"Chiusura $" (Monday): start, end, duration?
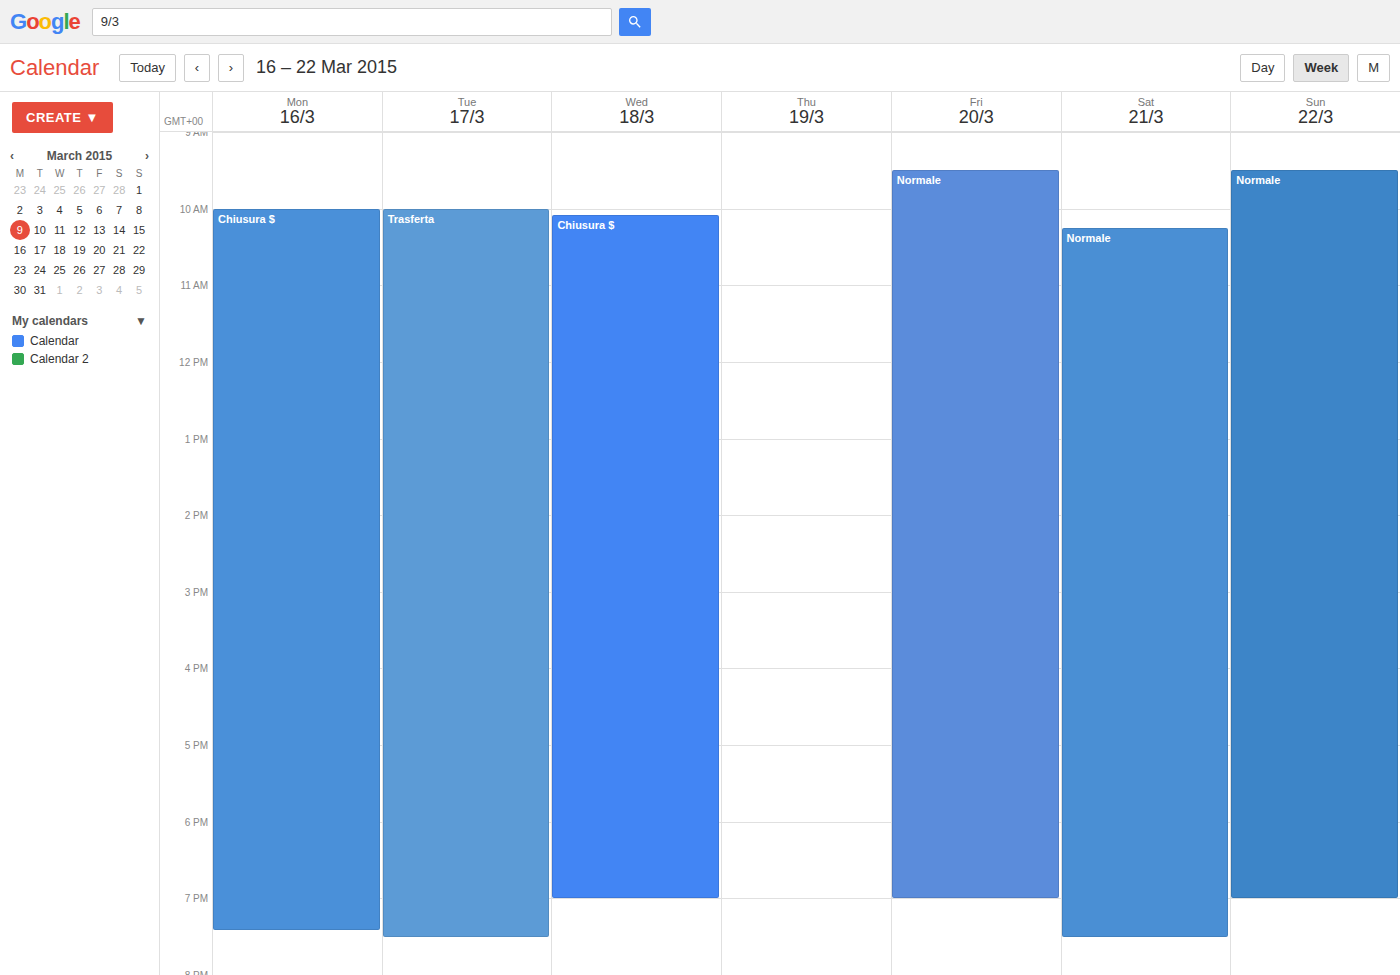
10:00 AM to 7:25 PM, 9 hours 25 minutes